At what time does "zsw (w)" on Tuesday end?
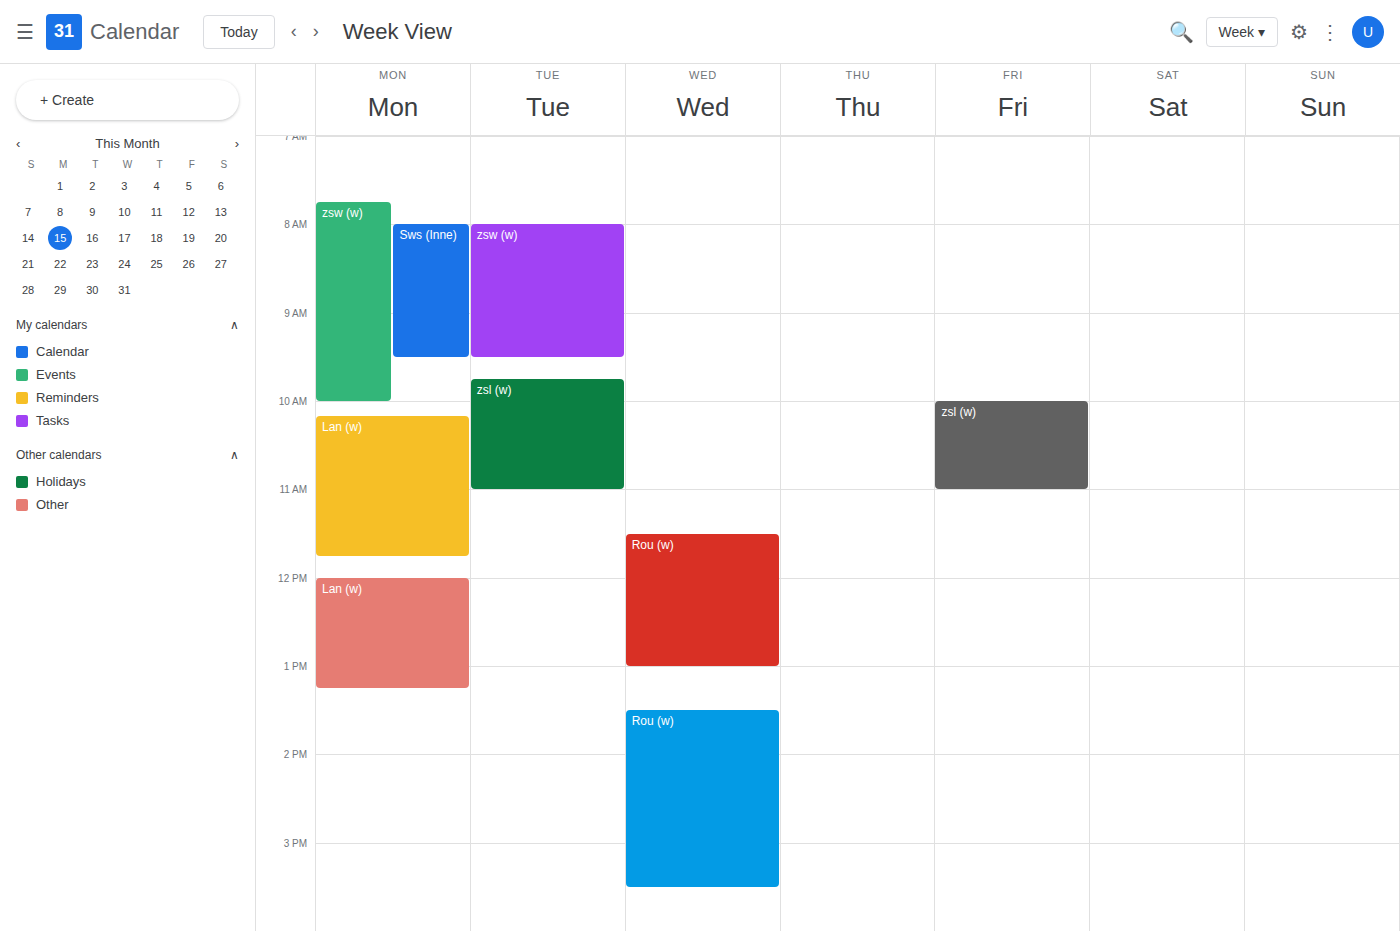
9:30 AM